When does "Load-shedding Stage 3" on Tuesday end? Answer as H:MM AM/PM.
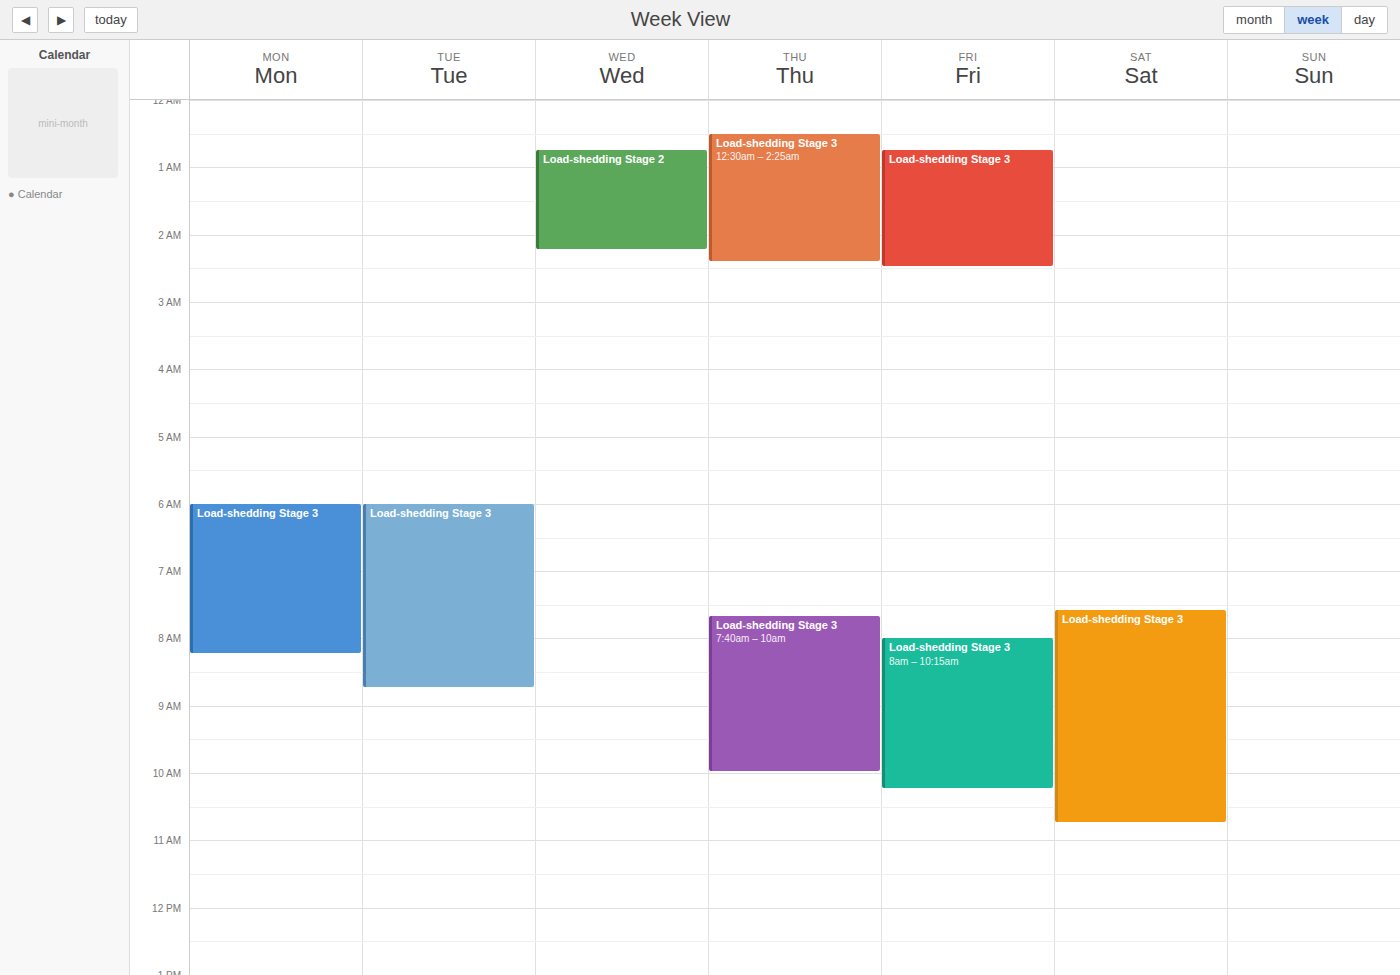
8:45 AM